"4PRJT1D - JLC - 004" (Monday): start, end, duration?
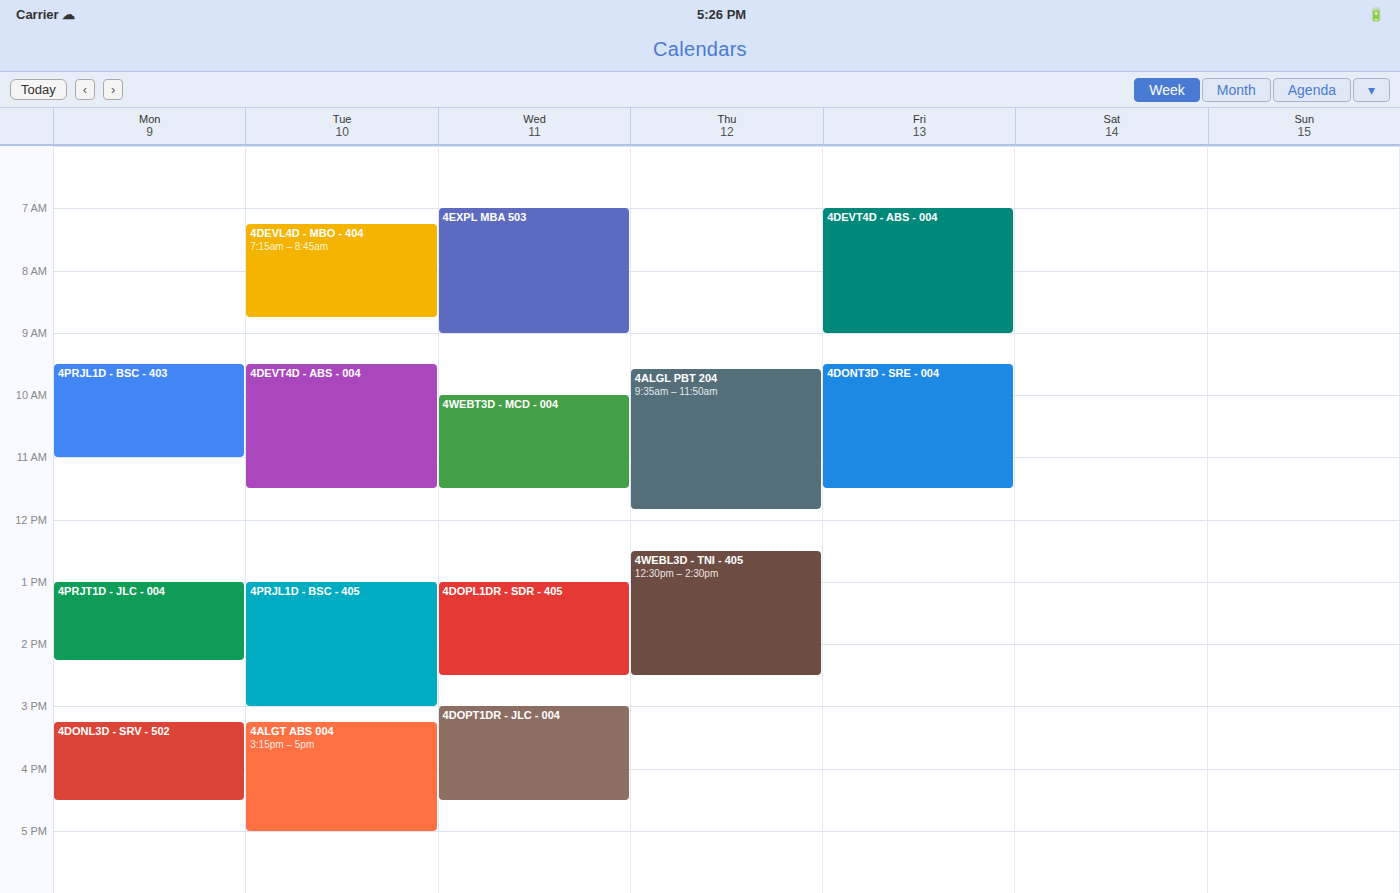
13:00 to 14:15, 1 hour 15 minutes